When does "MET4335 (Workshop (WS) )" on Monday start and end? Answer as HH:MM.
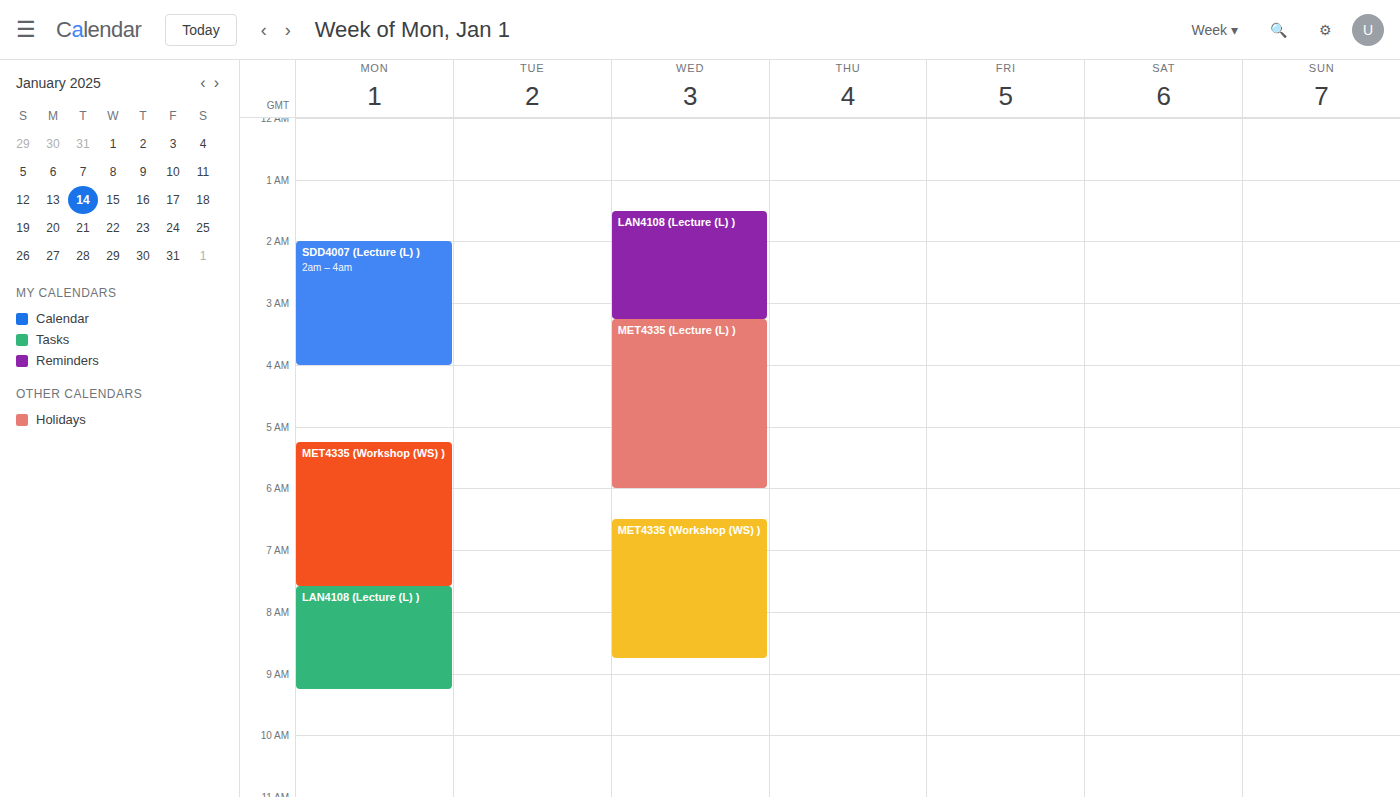
05:15 to 07:35